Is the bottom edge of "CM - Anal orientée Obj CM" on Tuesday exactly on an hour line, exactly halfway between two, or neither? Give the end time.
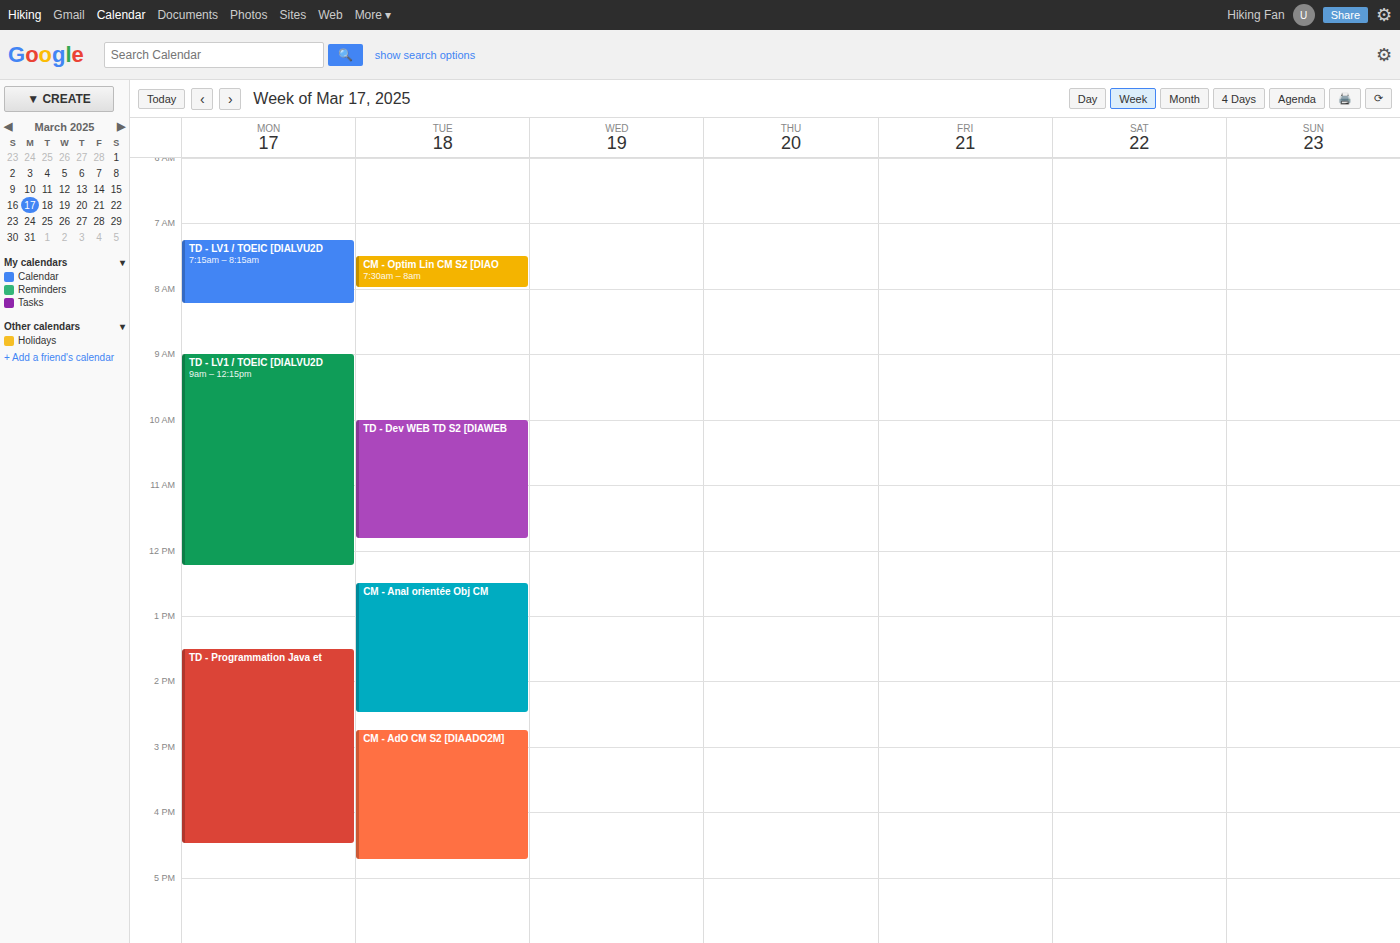
2:30 PM -- halfway between the 2 PM and 3 PM lines.